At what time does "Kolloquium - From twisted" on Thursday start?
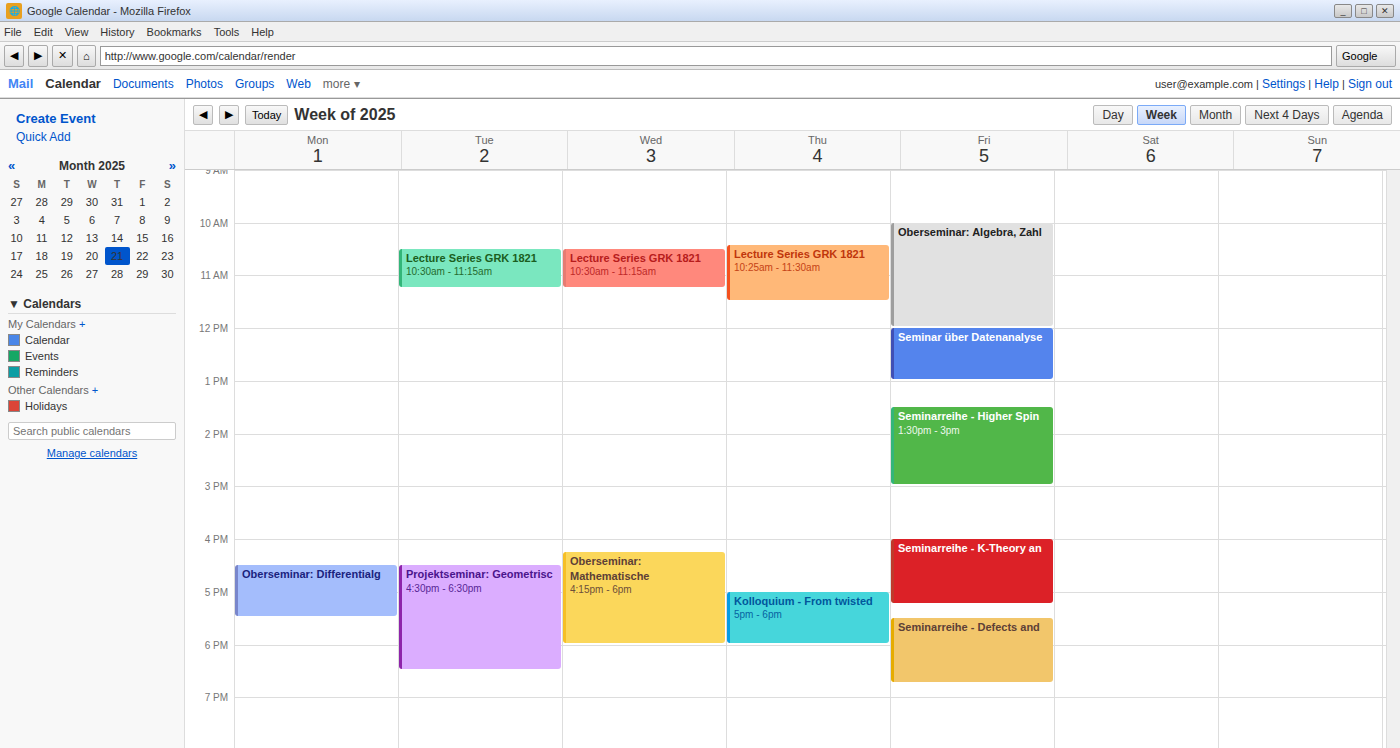
5:00 PM